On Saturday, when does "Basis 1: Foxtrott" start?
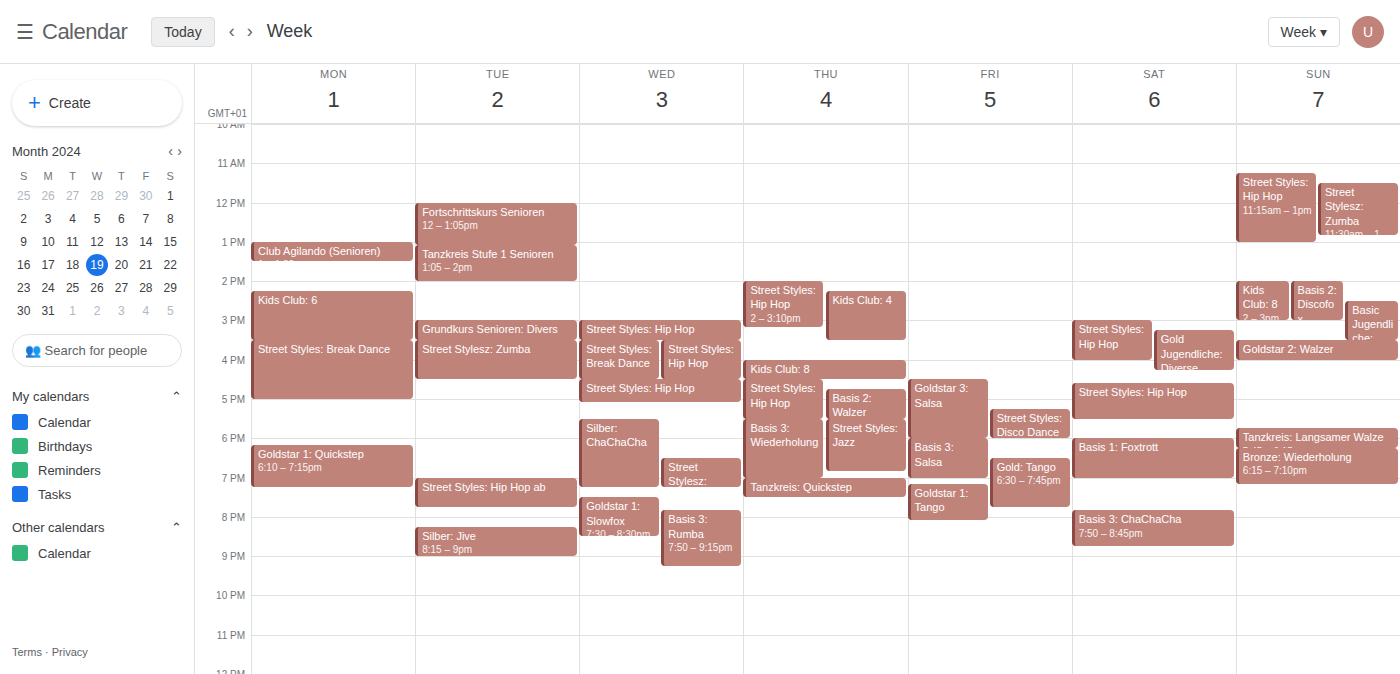
6:00 PM